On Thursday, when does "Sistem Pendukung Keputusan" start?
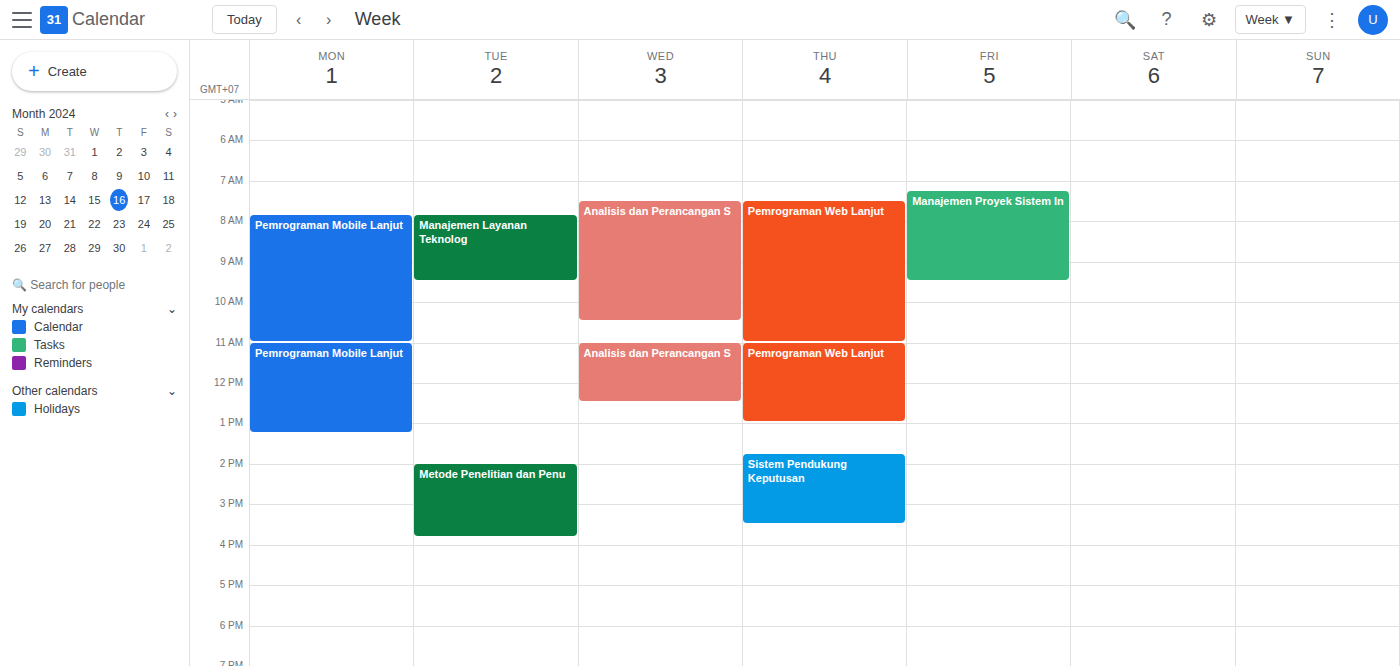
1:45 PM